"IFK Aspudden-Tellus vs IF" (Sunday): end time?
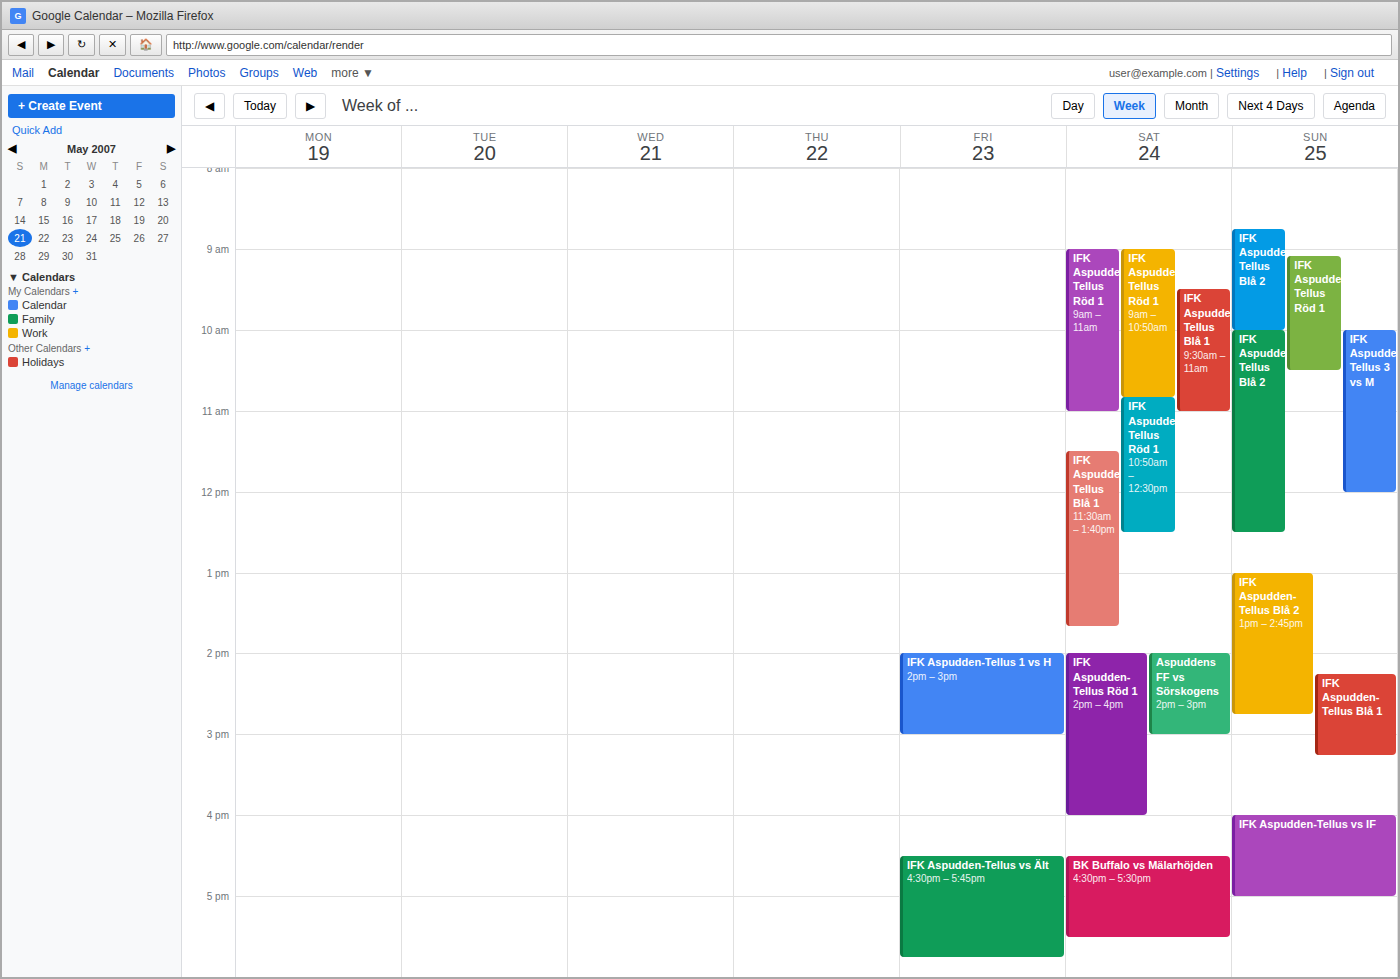
5:00 PM